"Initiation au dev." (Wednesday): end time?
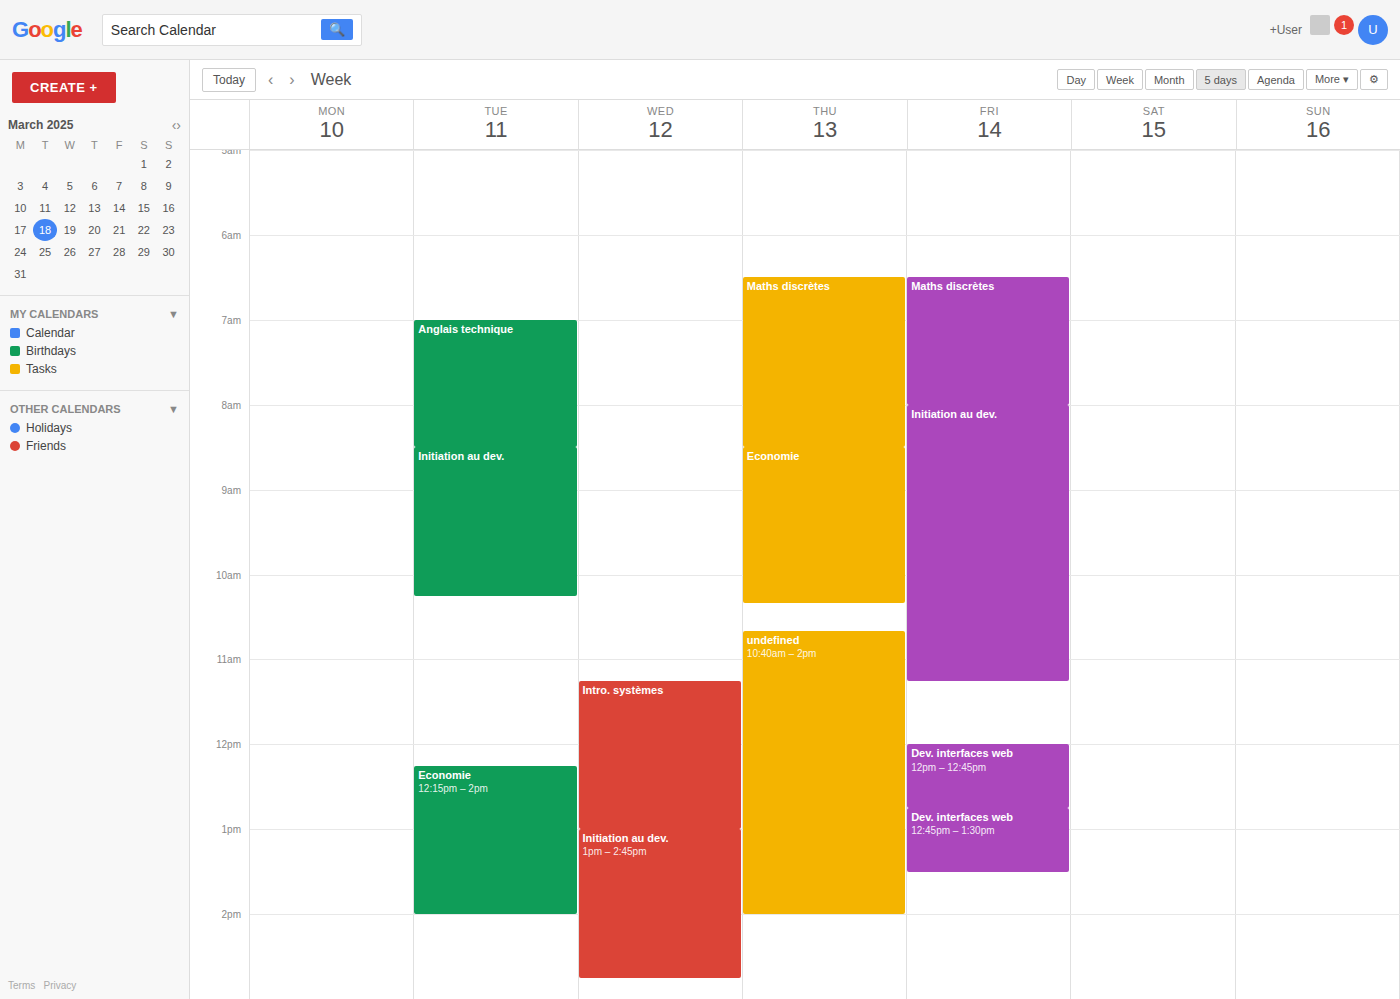
2:45 PM